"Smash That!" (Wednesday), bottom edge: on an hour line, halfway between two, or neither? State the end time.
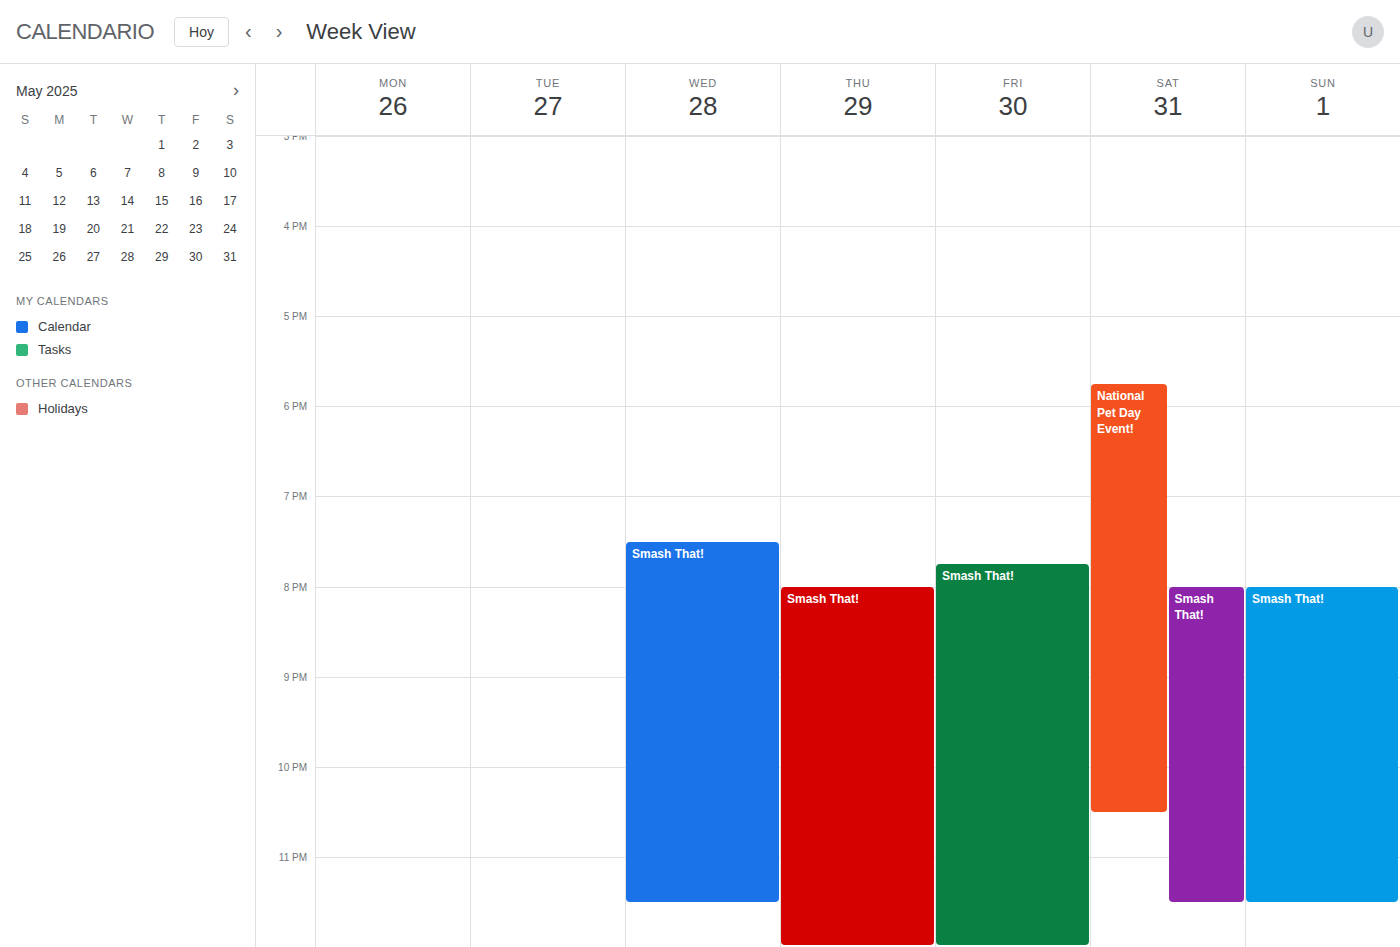
11:30 PM -- halfway between the 11 PM and 12 AM lines.